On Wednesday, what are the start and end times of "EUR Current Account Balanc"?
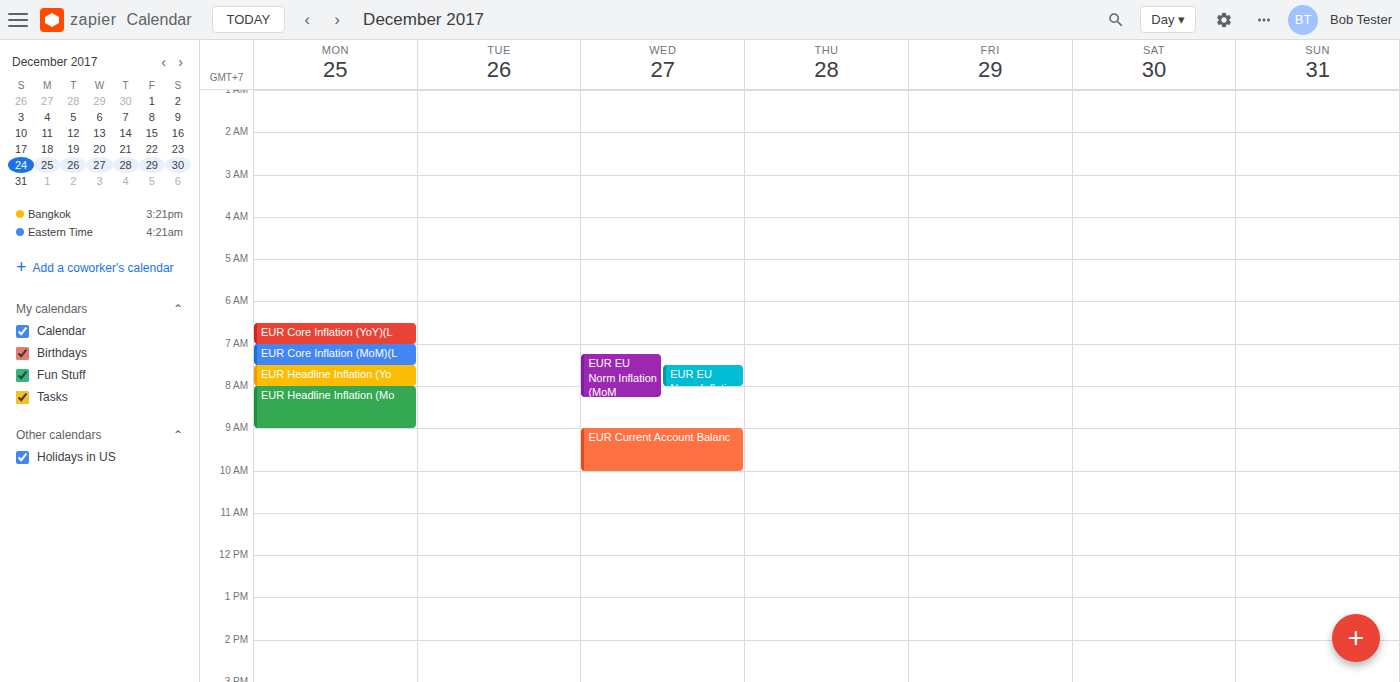
09:00 to 10:00